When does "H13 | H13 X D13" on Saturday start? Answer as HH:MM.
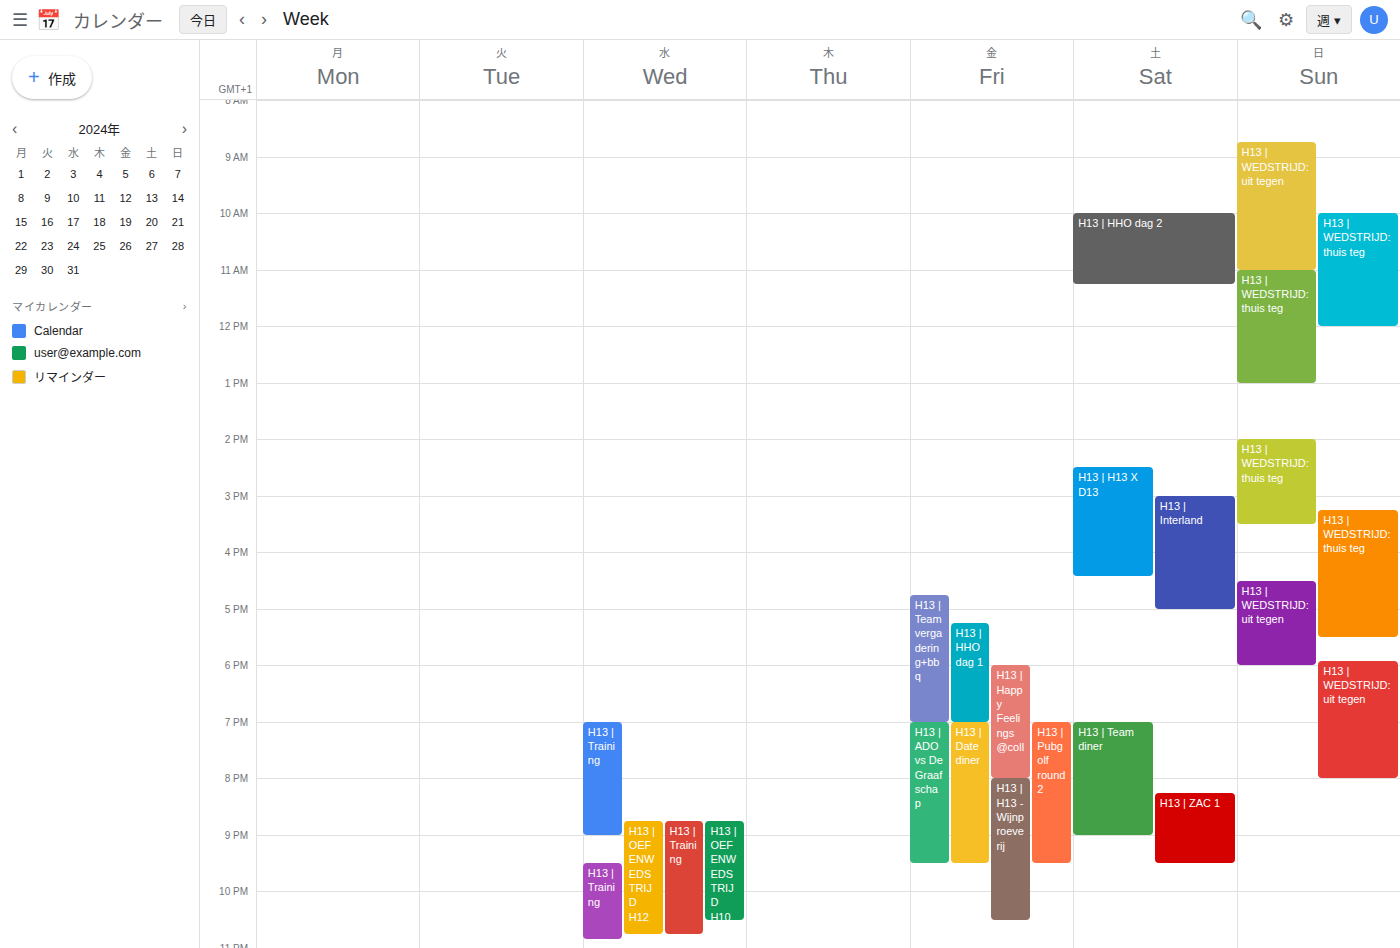
14:30